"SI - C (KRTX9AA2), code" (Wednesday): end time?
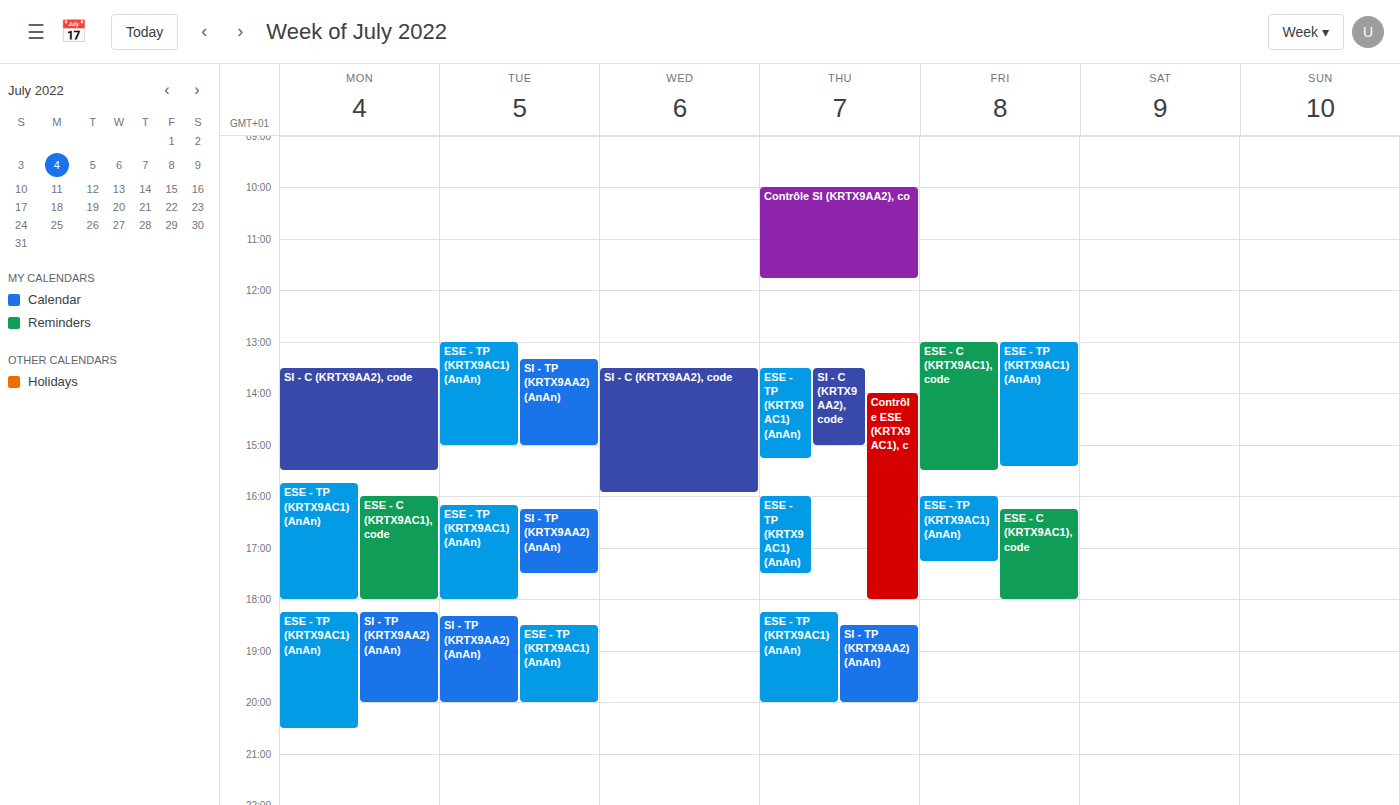
3:55 PM